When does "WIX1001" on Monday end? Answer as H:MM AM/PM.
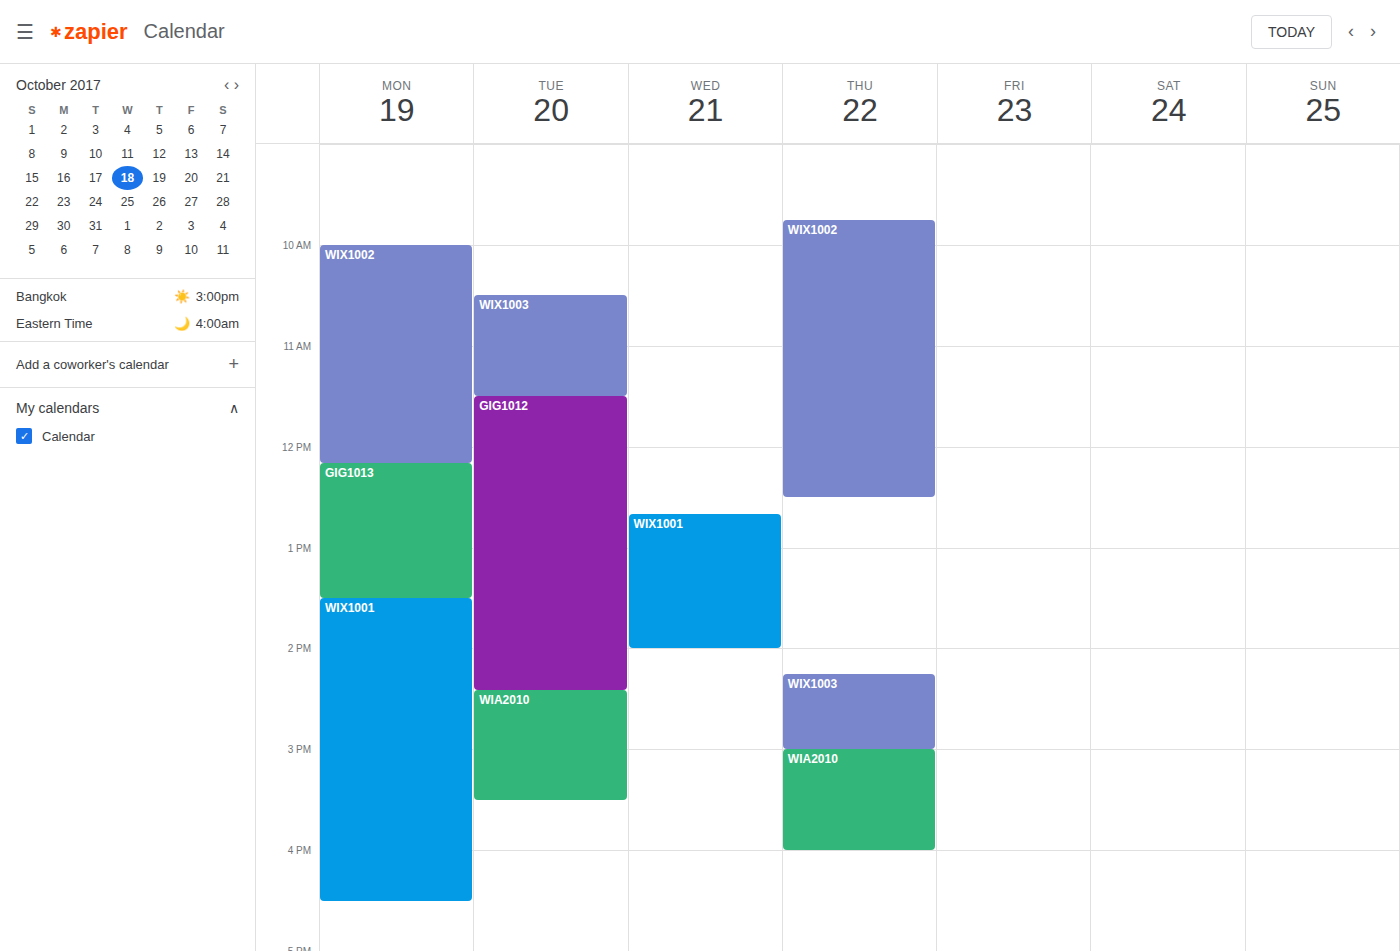
4:30 PM